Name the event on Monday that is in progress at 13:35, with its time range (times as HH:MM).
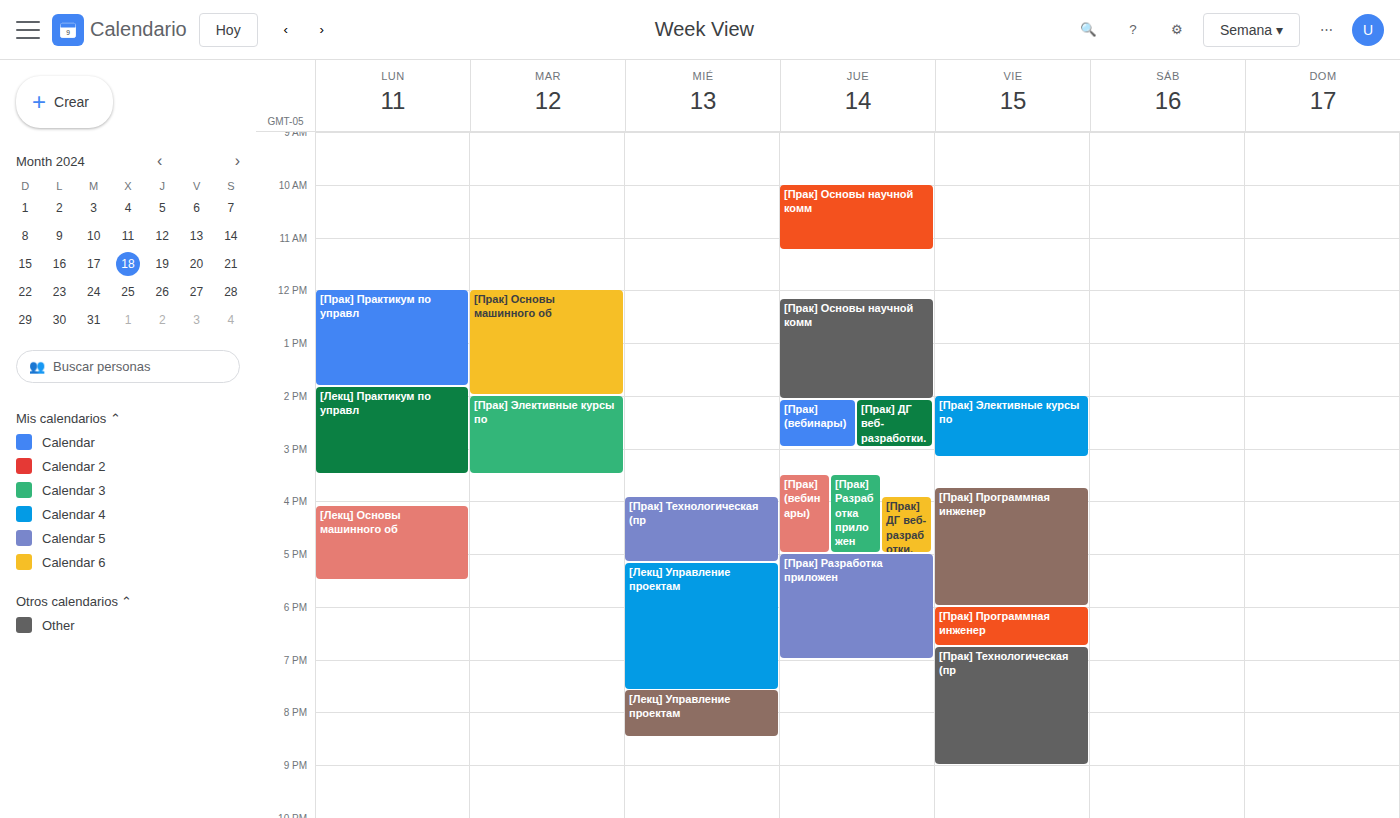
"[Прак] Практикум по управл", 12:00 to 13:50